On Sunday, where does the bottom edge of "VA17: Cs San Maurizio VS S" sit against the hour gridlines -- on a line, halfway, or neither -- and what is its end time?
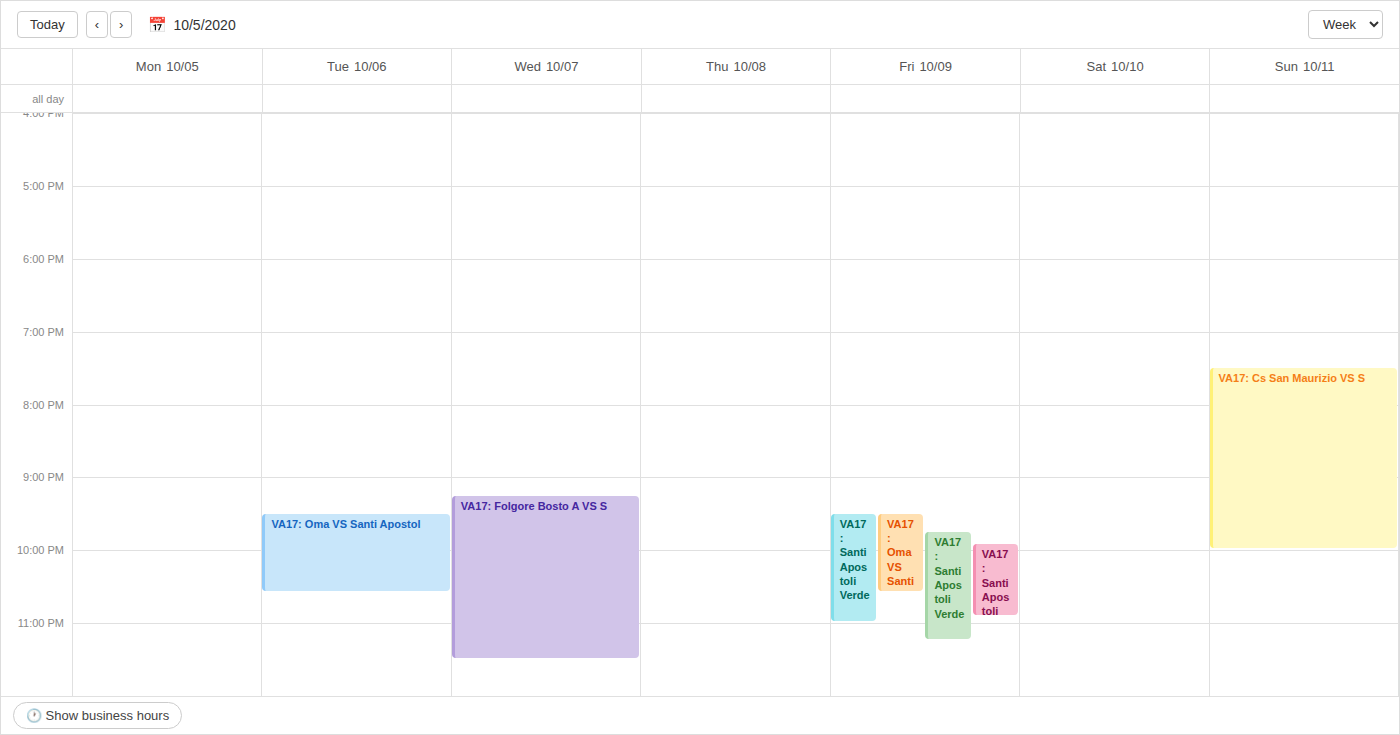
10:00 PM -- exactly on the 10 PM line.